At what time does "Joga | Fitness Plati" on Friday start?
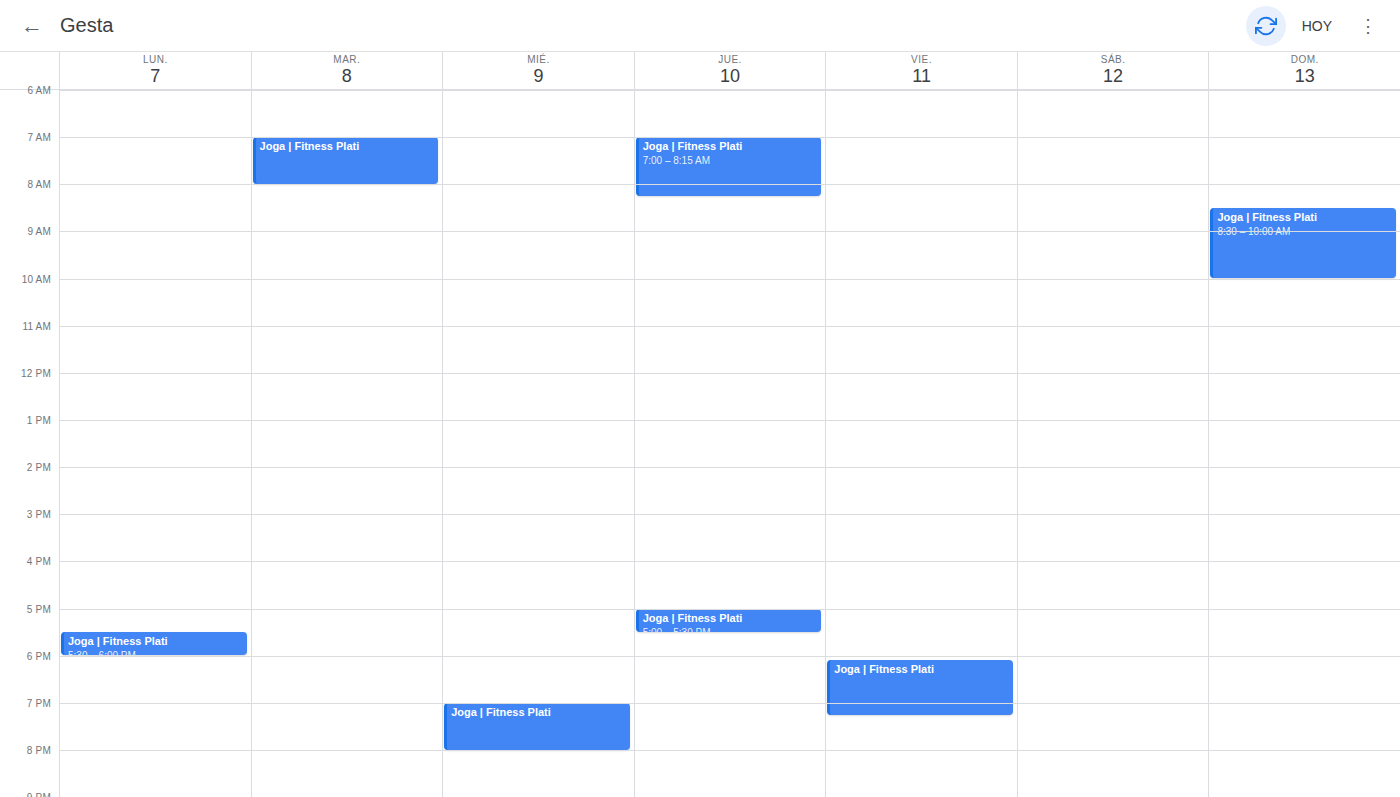
6:05 PM